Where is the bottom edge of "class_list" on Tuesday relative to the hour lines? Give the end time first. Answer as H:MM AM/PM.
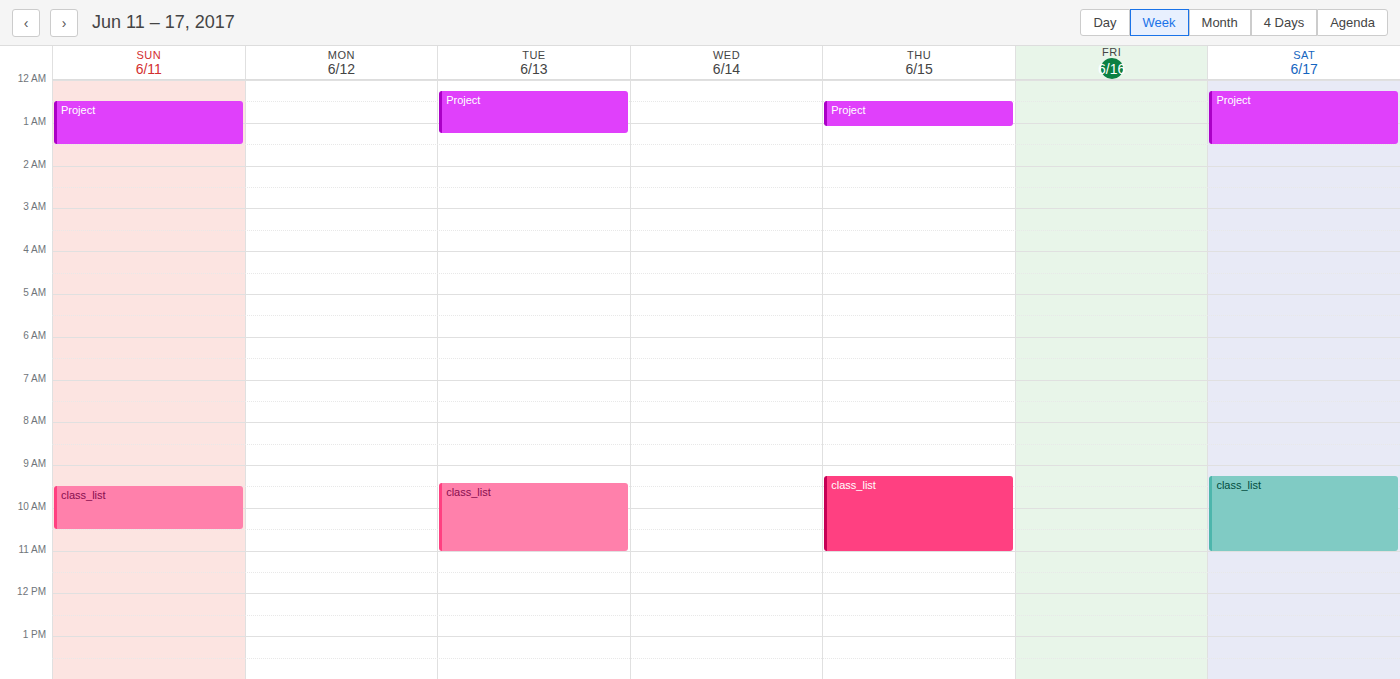
11:00 AM -- exactly on the 11 AM line.